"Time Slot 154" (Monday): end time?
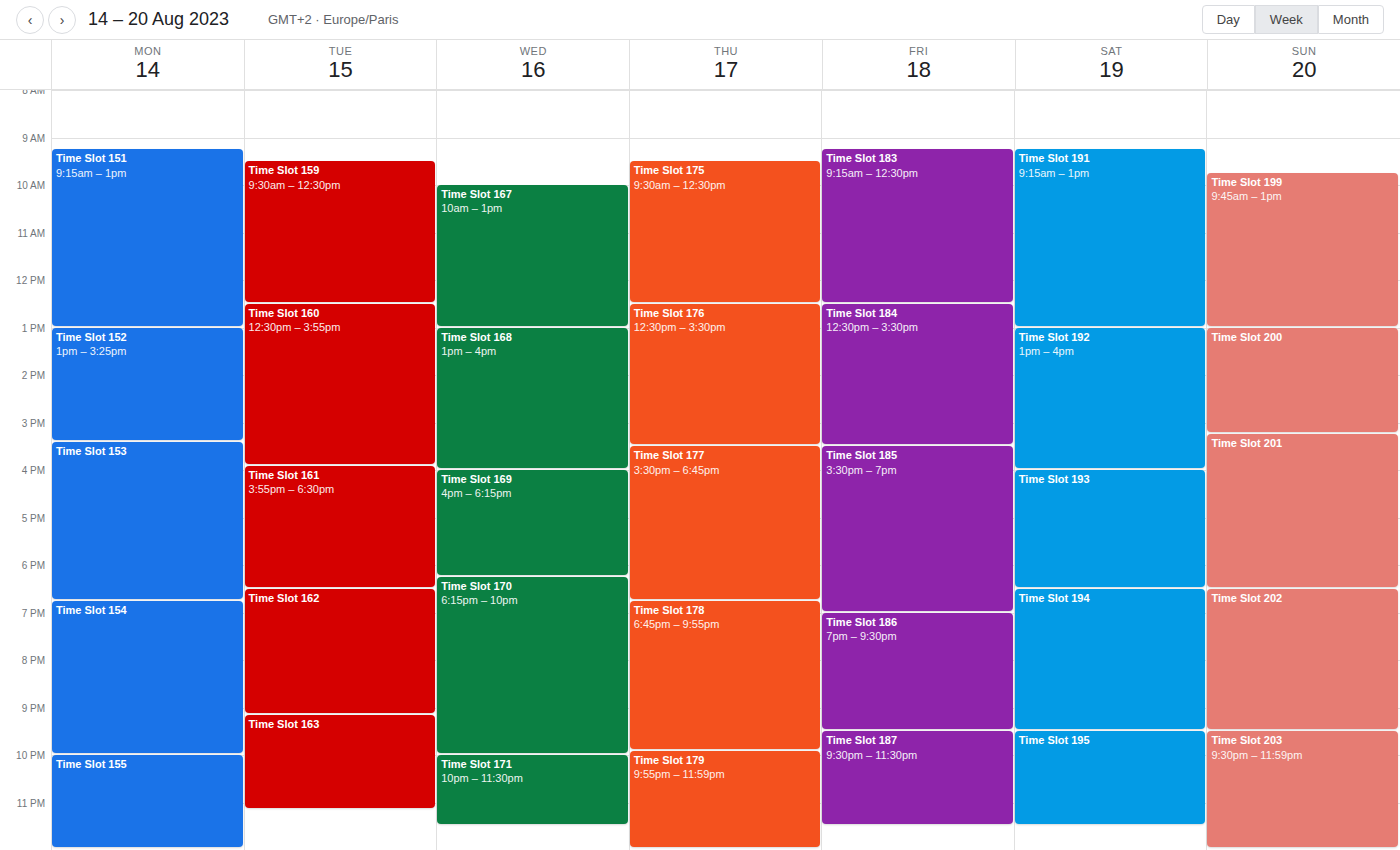
10:00 PM